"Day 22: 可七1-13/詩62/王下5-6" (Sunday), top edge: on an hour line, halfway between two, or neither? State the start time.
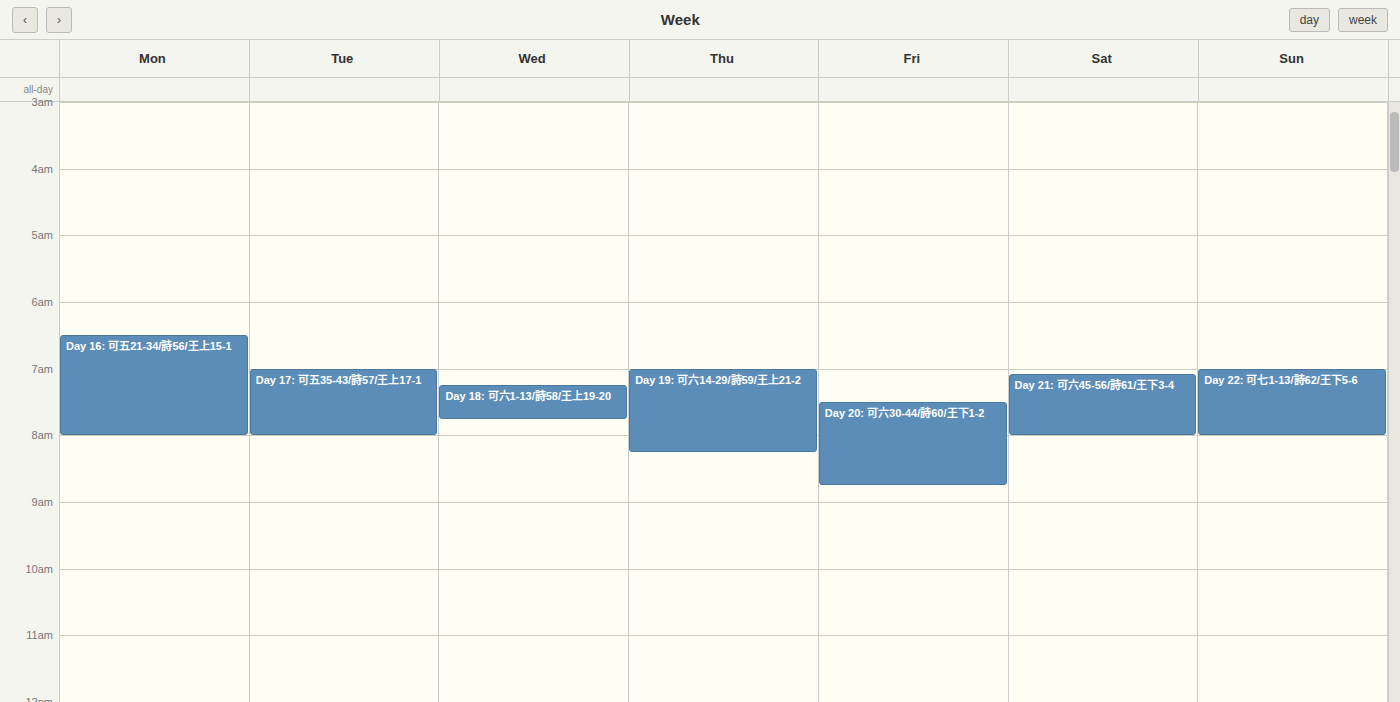
7:00 AM -- exactly on the 7 AM line.